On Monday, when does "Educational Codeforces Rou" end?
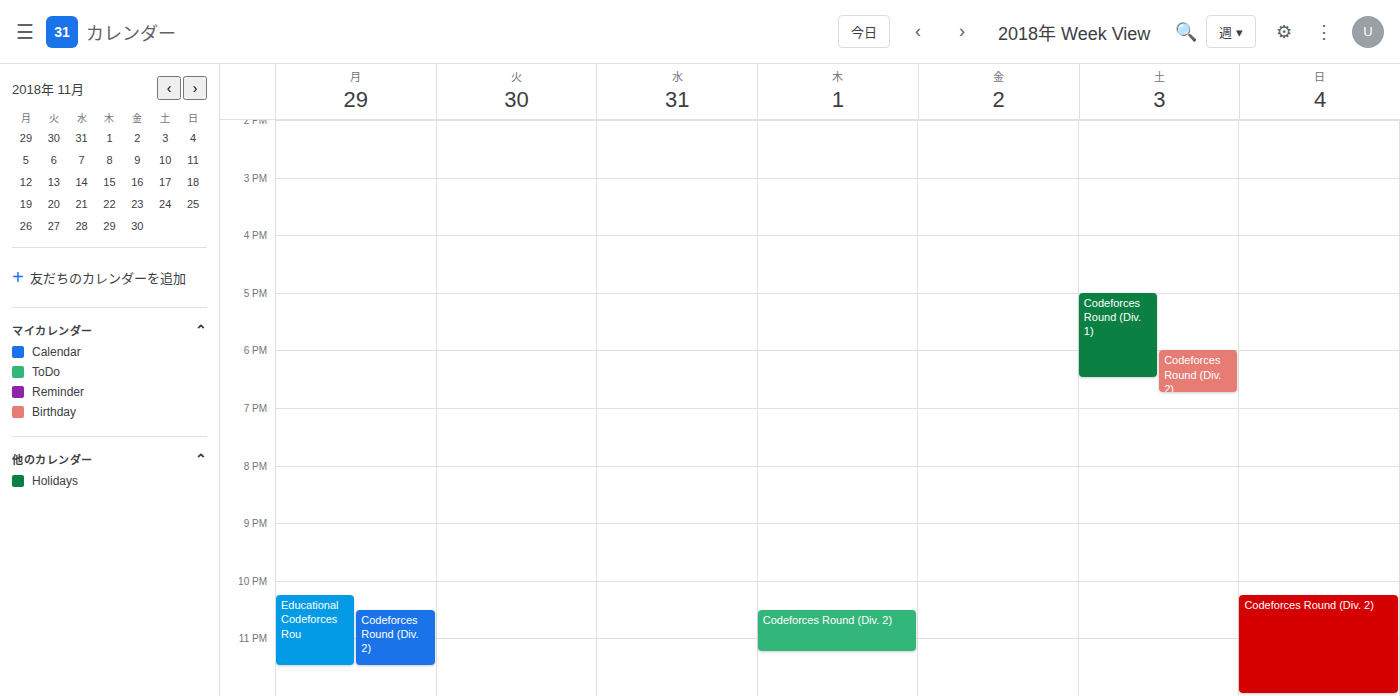
11:30 PM